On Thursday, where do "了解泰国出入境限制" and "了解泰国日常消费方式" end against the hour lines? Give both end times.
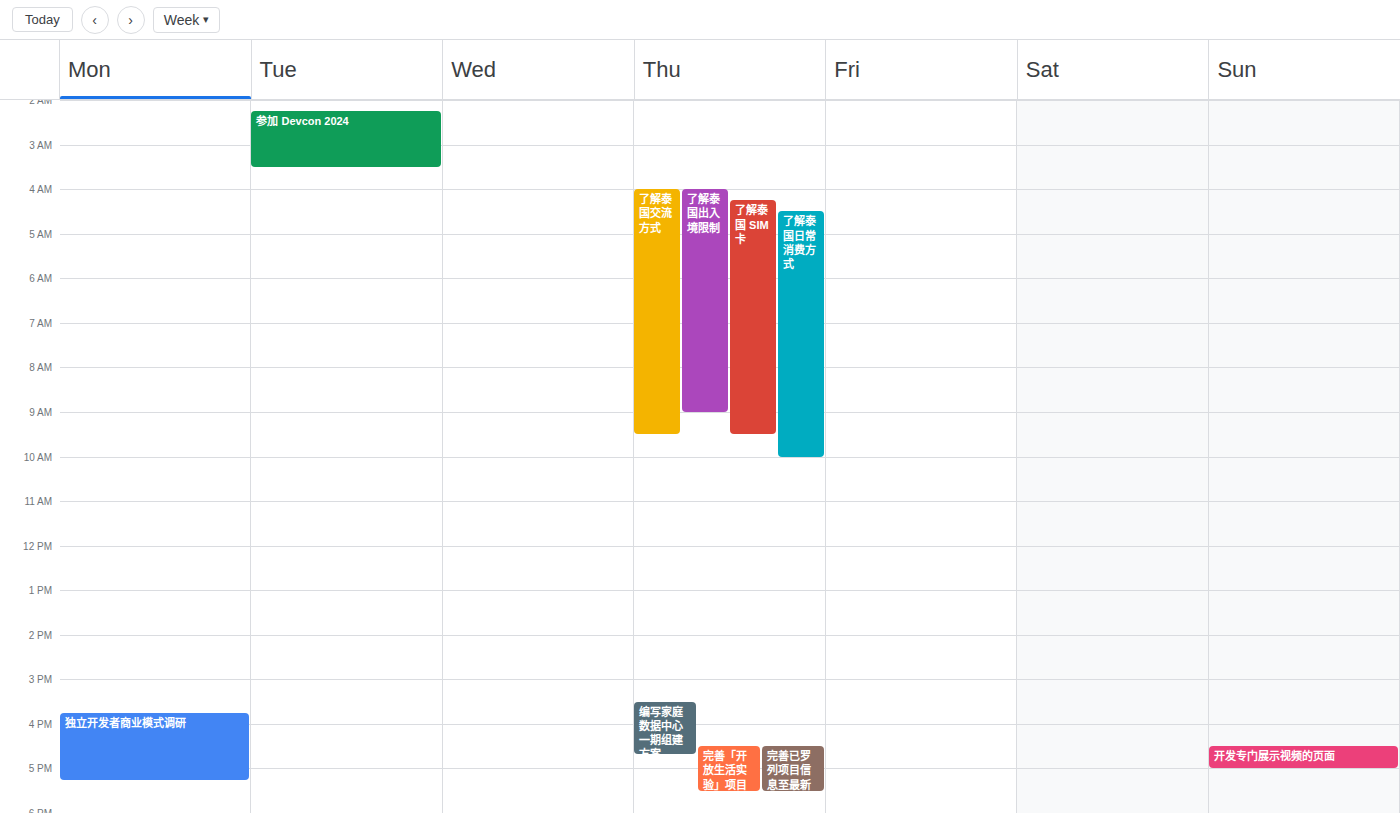
"了解泰国出入境限制": 9:00 AM, exactly on the 9 AM line. "了解泰国日常消费方式": 10:00 AM, exactly on the 10 AM line.